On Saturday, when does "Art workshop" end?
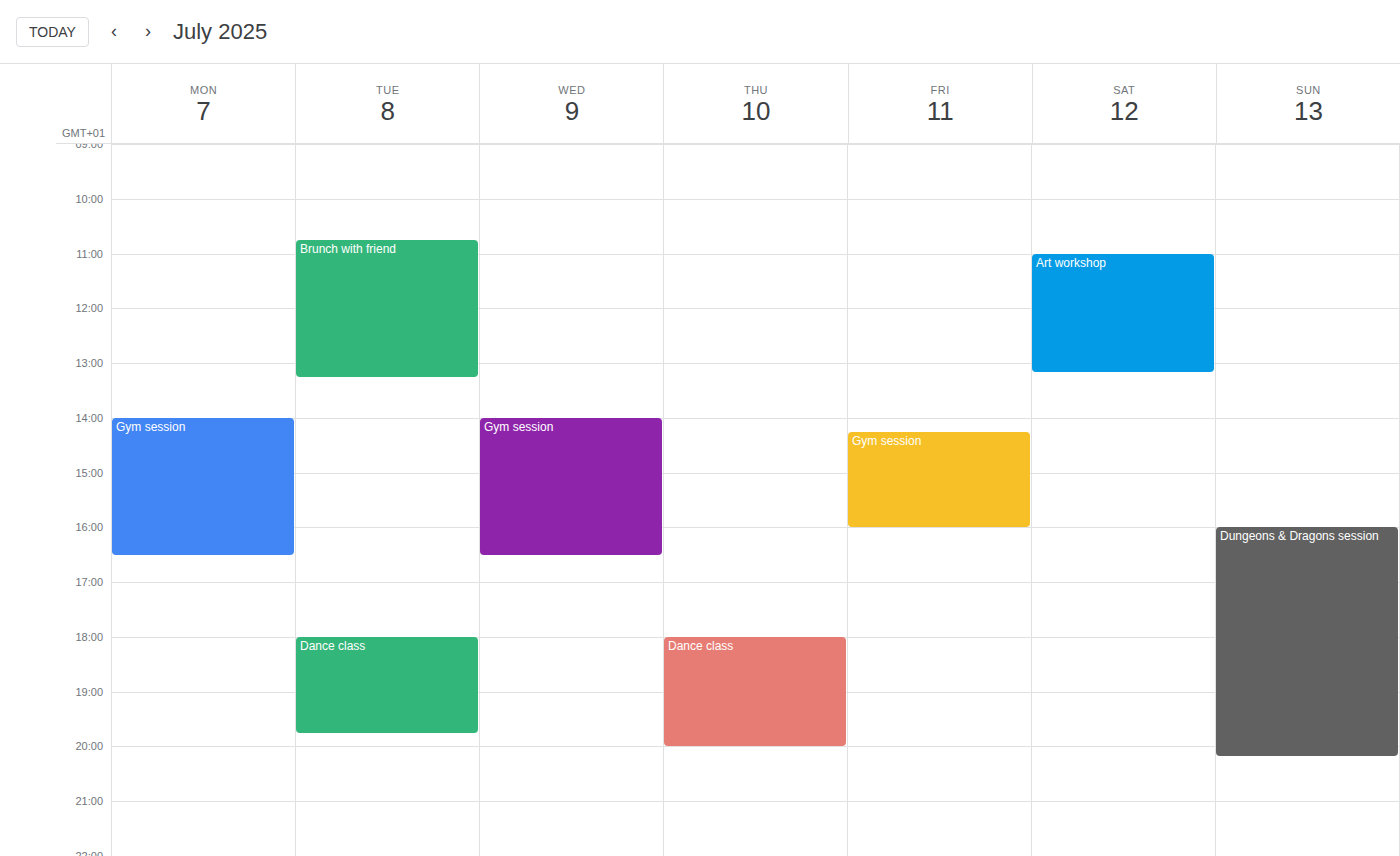
13:10